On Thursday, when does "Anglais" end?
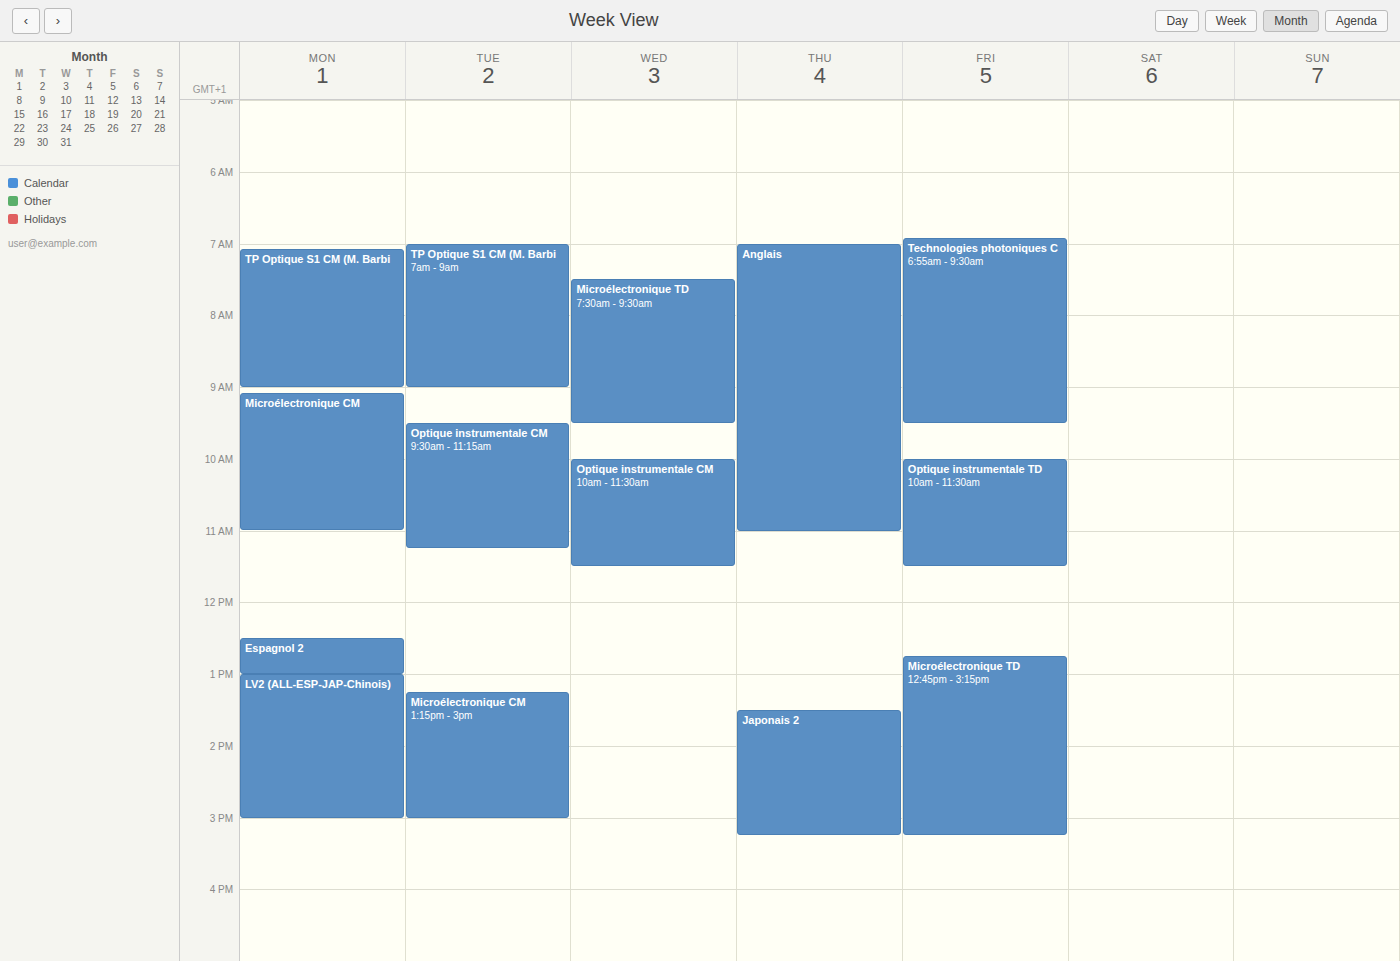
11:00 AM